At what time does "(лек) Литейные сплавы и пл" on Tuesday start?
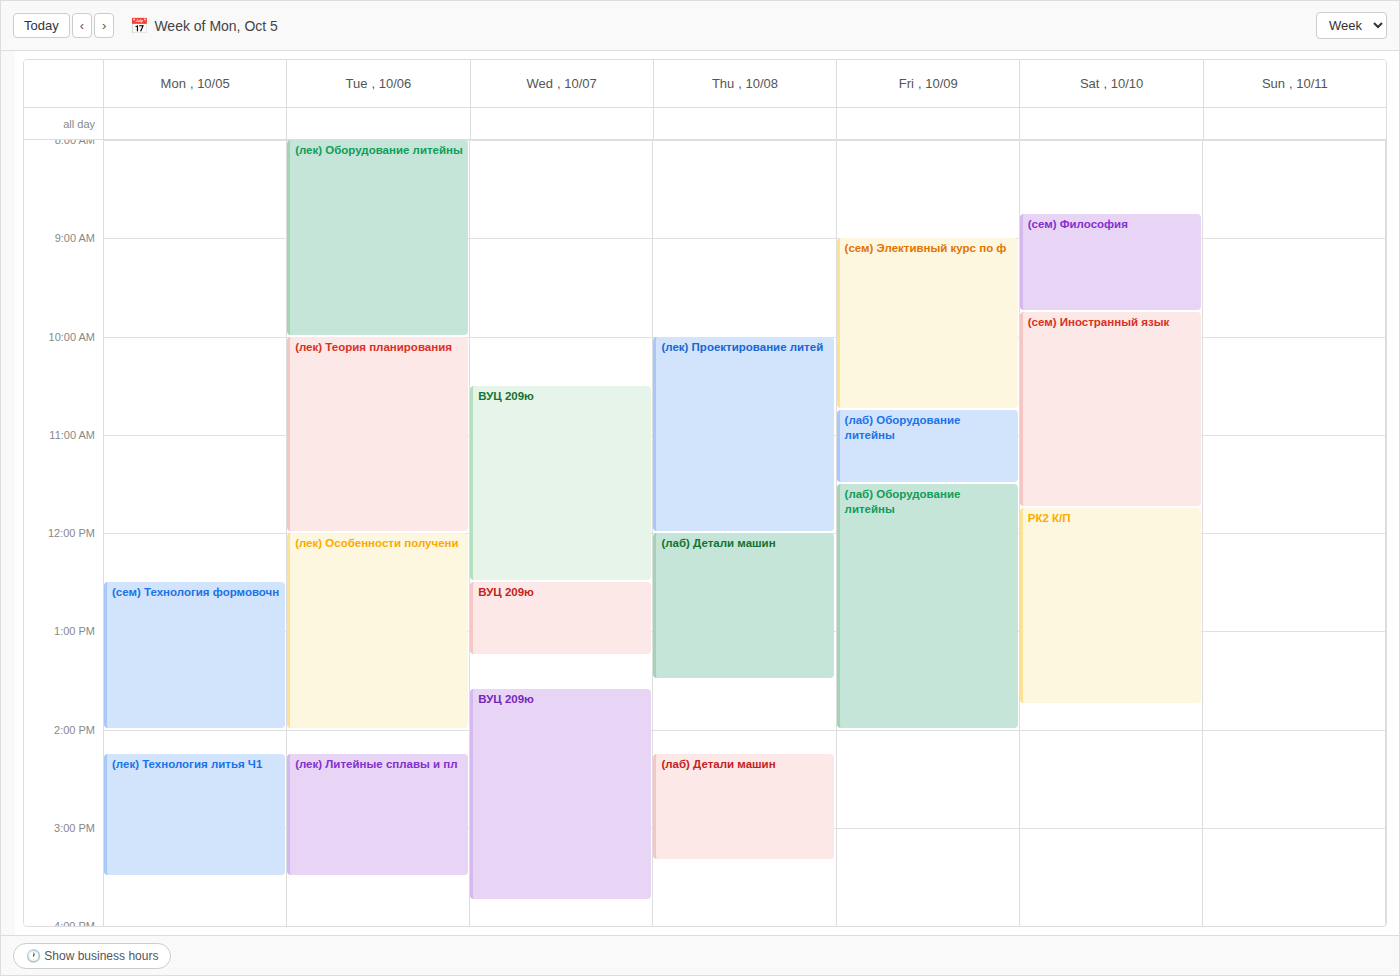
2:15 PM